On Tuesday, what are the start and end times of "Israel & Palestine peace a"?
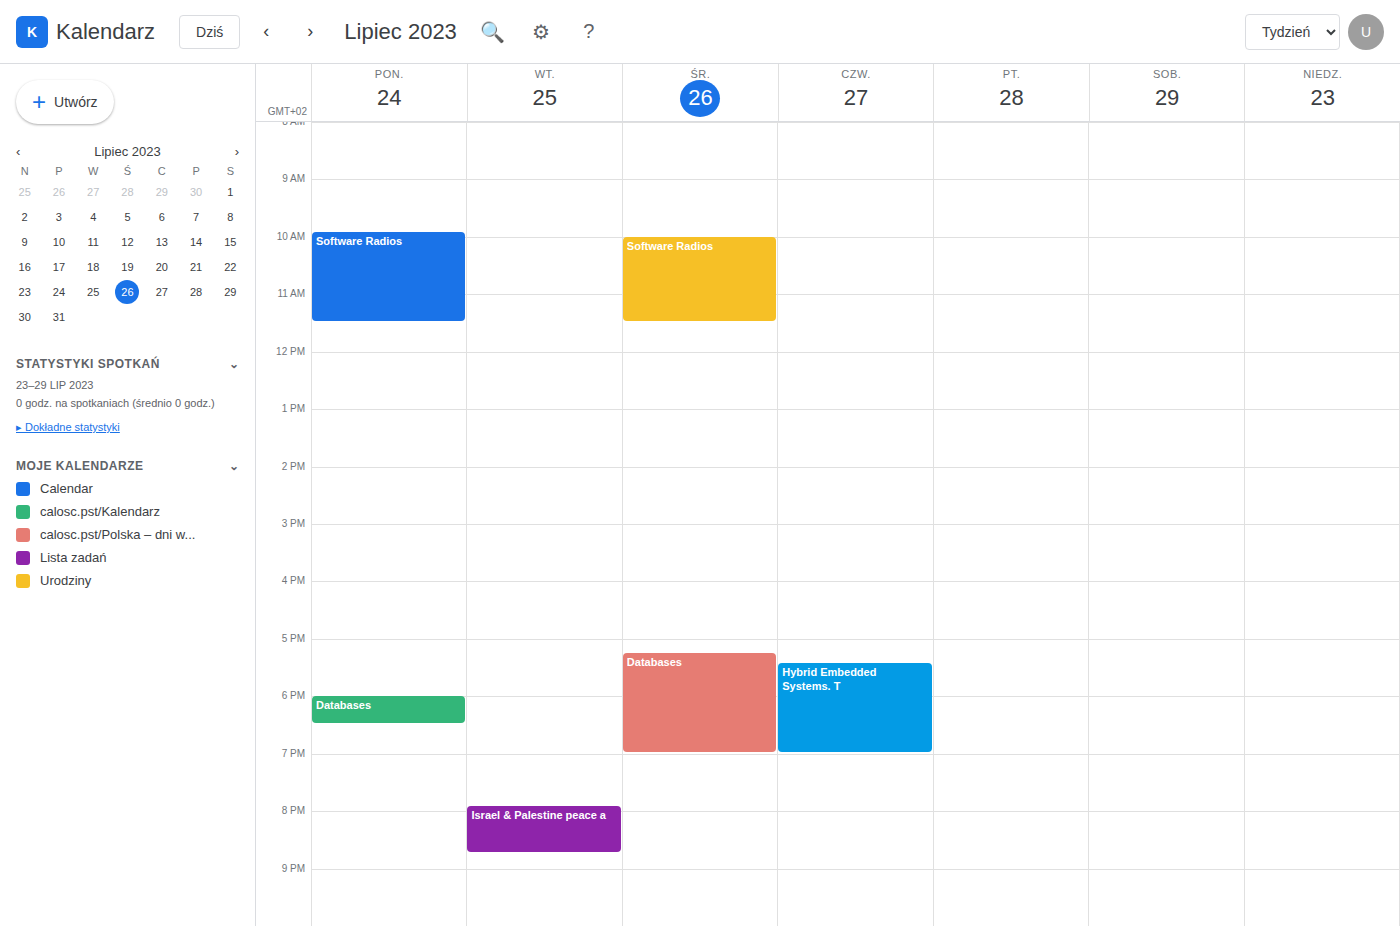
7:55 PM to 8:45 PM